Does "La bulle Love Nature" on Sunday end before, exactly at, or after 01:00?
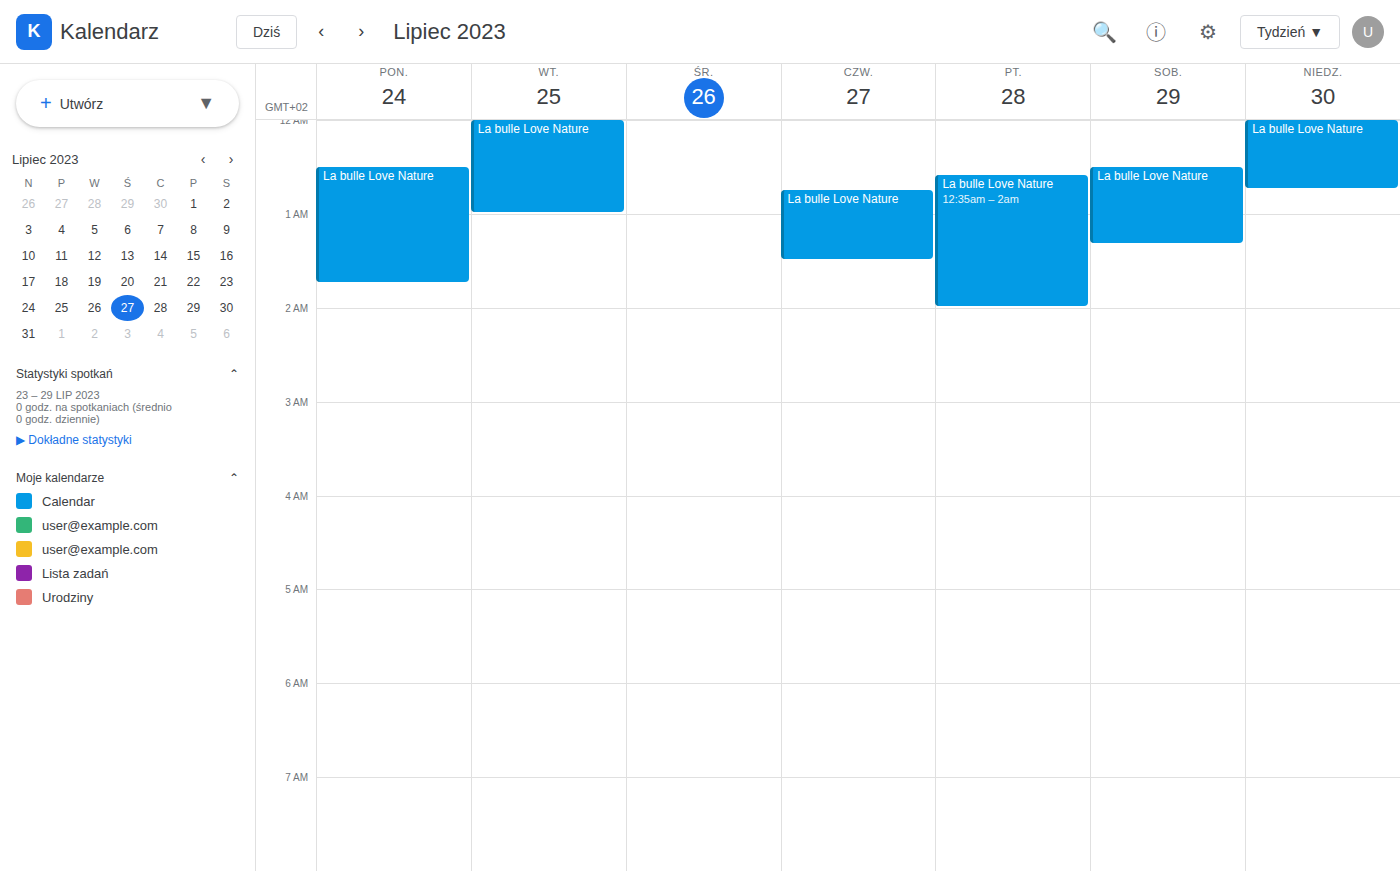
00:45 -- before 01:00, 15 minutes above the 01:00 line.